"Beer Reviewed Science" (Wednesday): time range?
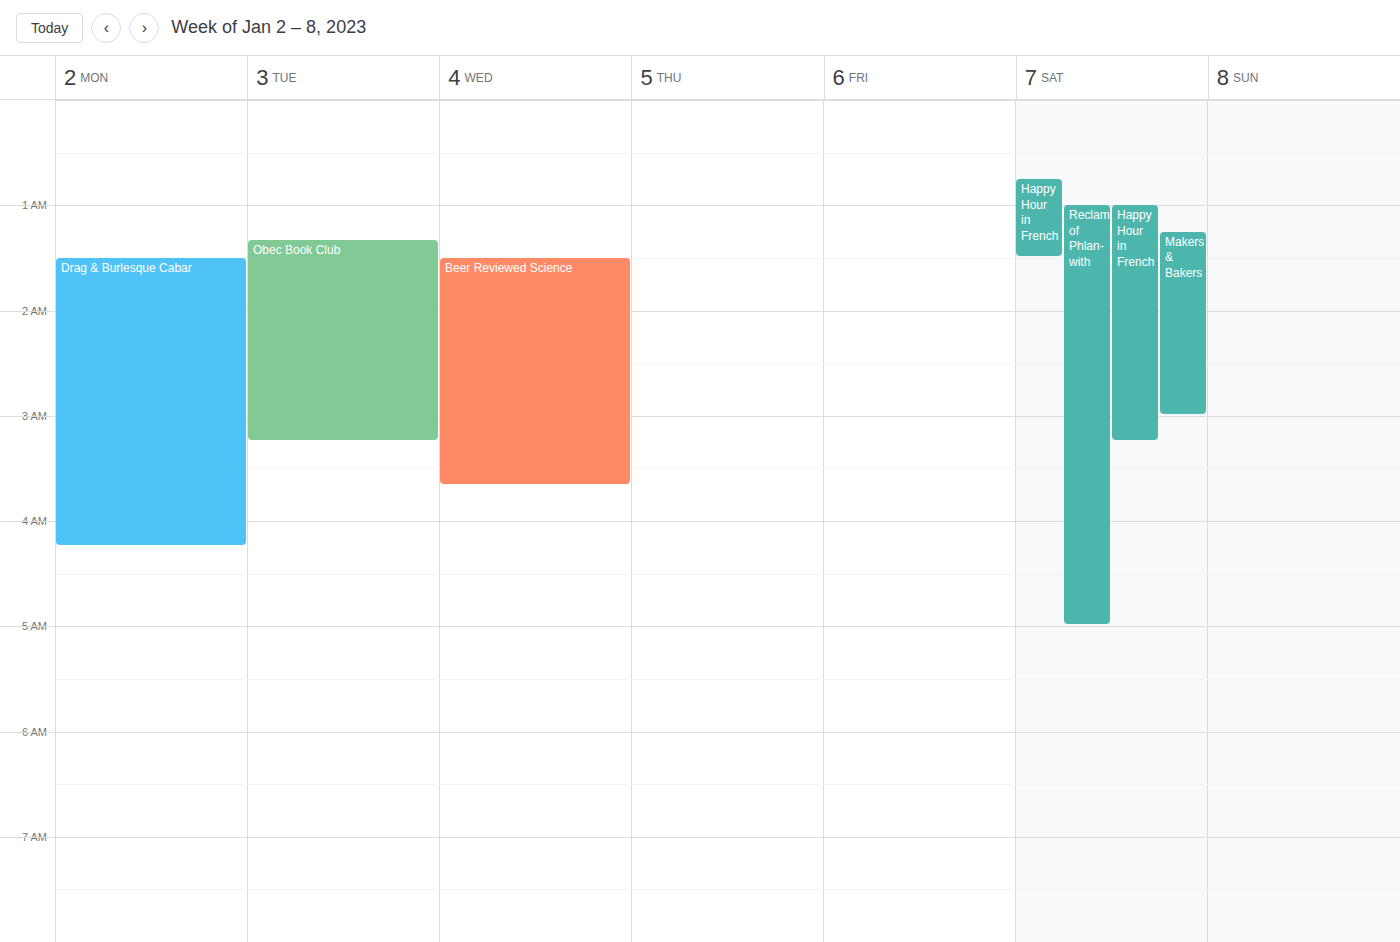
1:30 AM to 3:40 AM